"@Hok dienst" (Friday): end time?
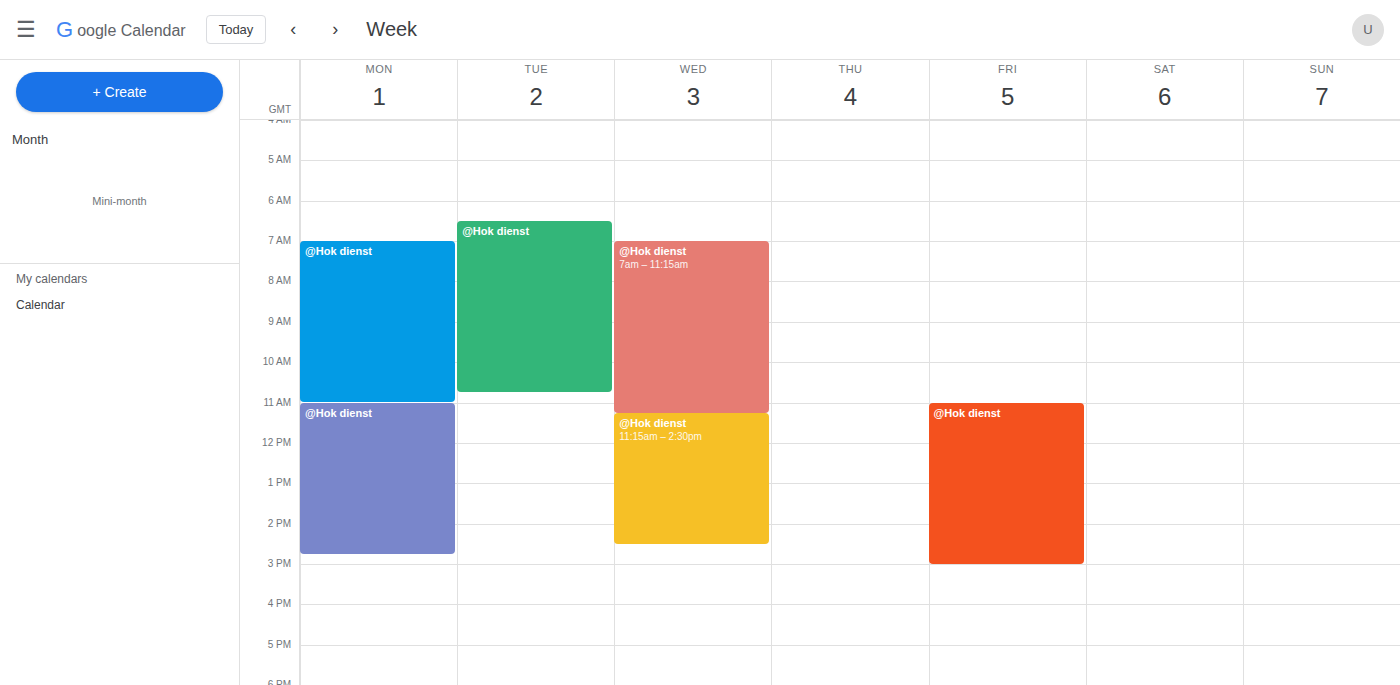
3:00 PM